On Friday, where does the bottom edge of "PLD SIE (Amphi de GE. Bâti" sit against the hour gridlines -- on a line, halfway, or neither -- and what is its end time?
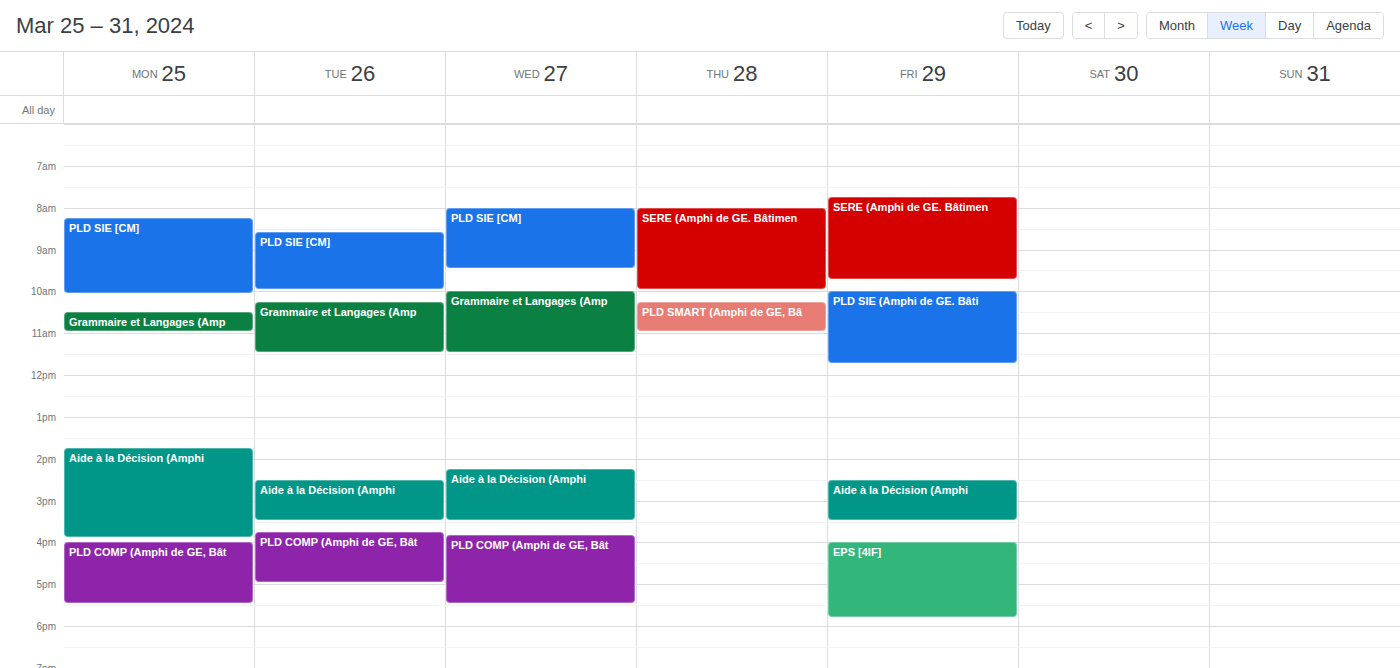
11:45 AM -- neither: three quarters of the way from the 11 AM line to the 12 PM line.